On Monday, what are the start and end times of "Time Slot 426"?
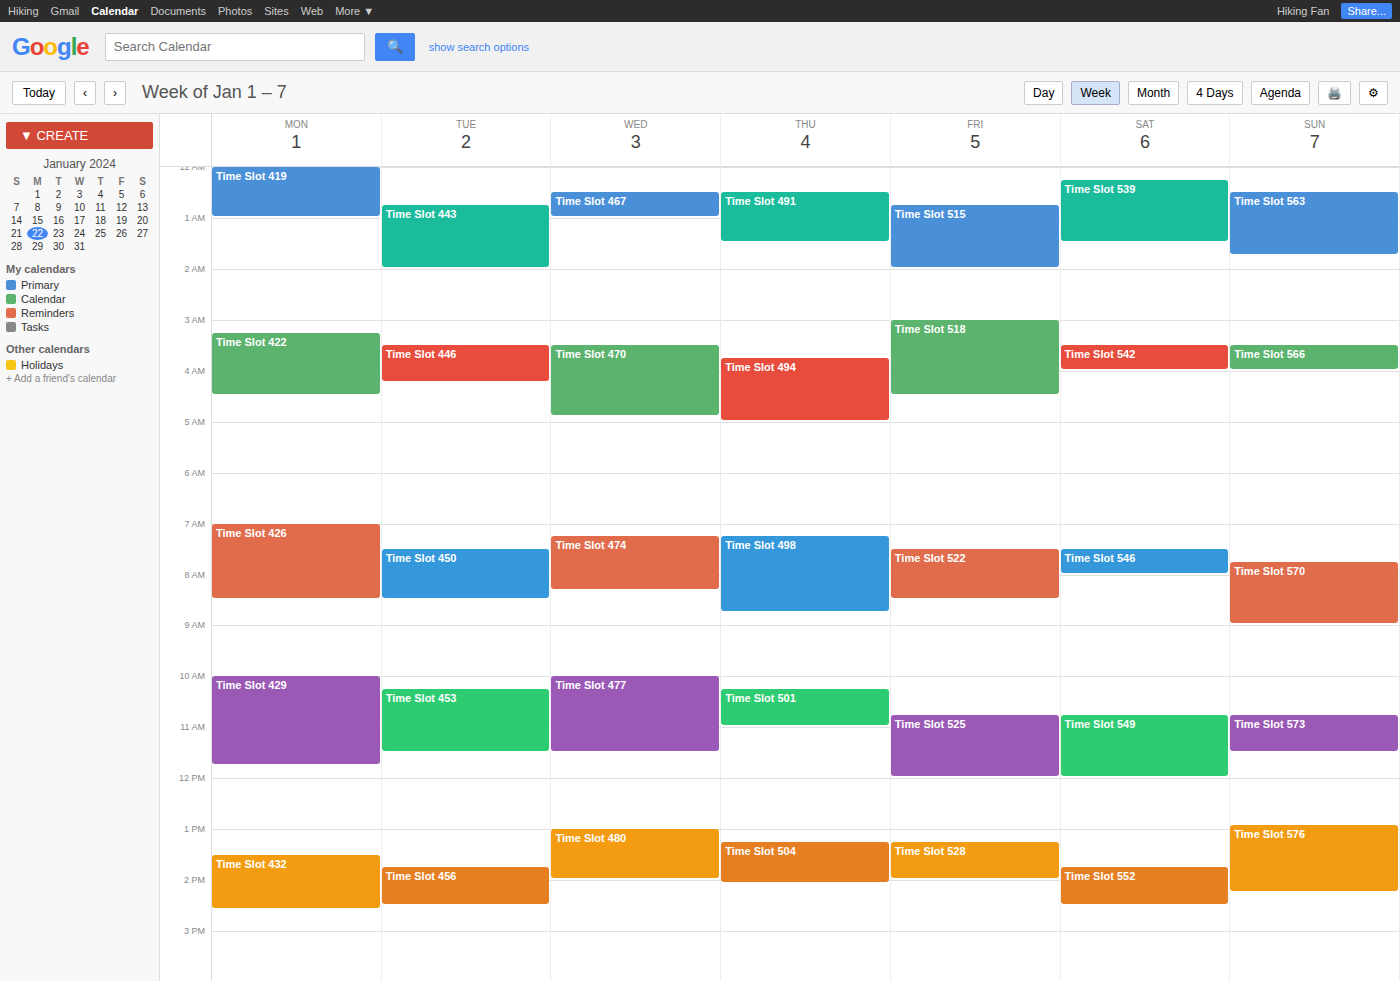
7:00 AM to 8:30 AM